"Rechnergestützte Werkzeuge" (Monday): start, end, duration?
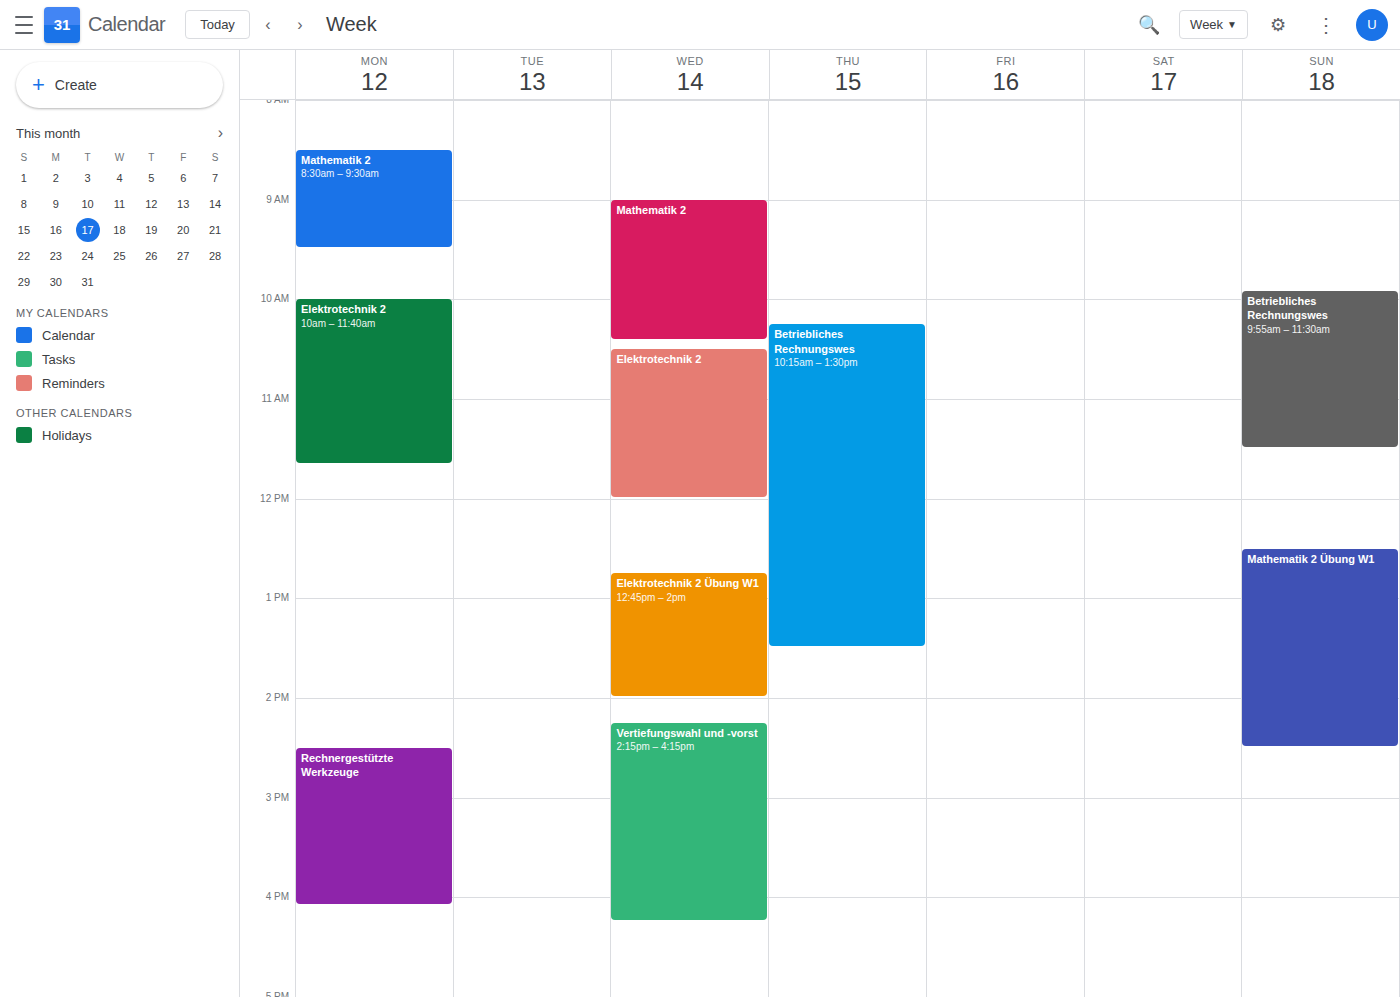
2:30 PM to 4:05 PM, 1 hour 35 minutes